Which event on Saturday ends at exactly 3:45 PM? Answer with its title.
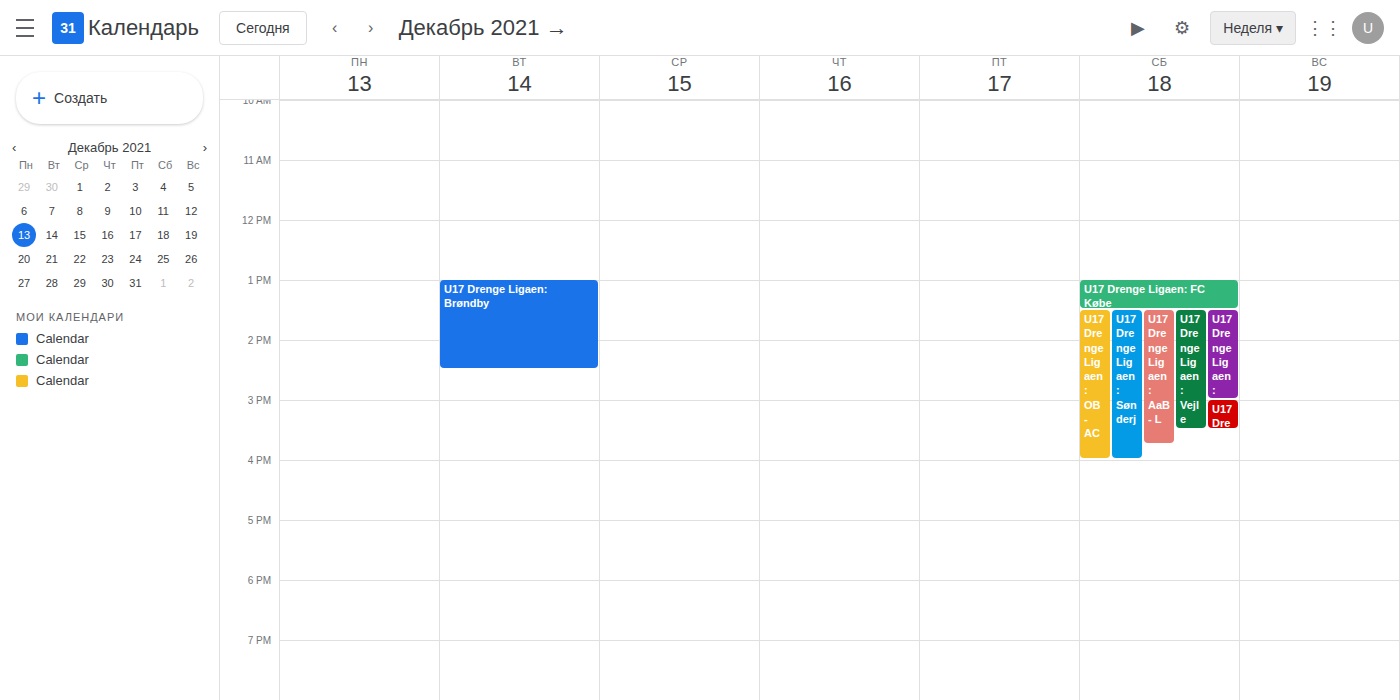
"U17 Drenge Ligaen: AaB - L"